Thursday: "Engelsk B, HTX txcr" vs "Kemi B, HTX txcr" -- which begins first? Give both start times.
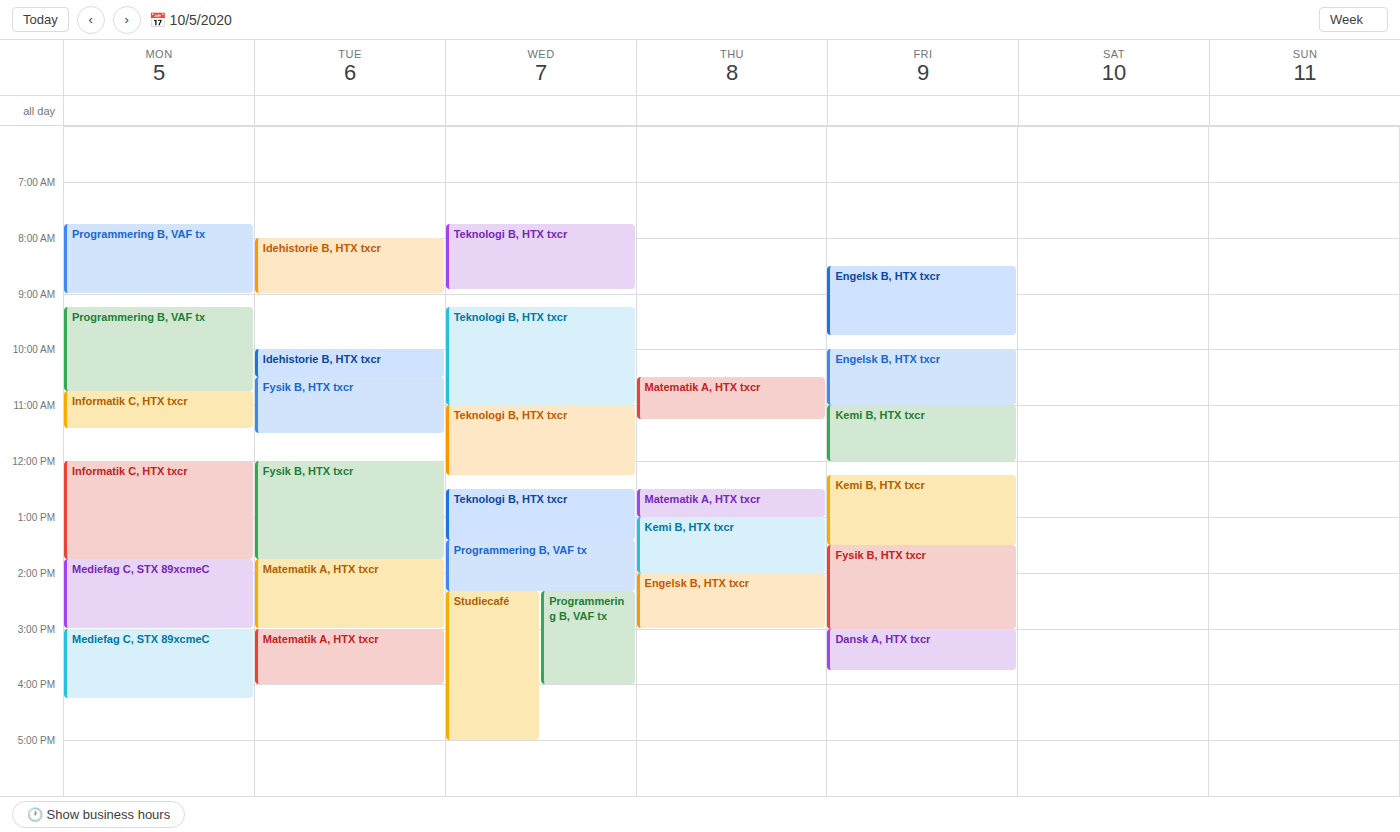
"Kemi B, HTX txcr" 1:00 PM; "Engelsk B, HTX txcr" 2:00 PM.